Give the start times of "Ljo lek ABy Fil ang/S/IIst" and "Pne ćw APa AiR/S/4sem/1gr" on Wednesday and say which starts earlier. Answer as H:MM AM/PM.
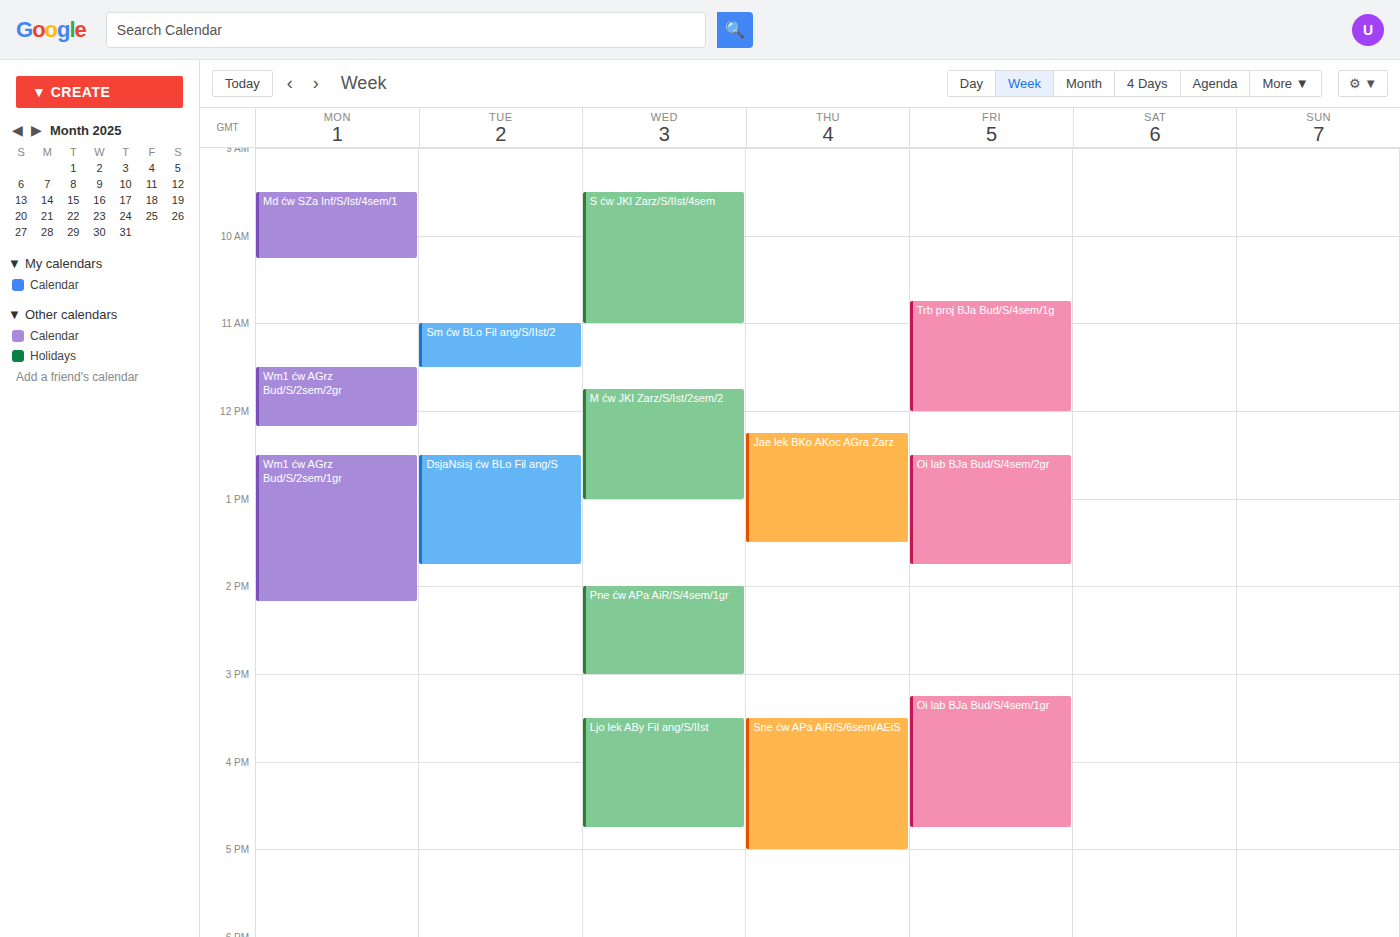
"Pne ćw APa AiR/S/4sem/1gr" 2:00 PM; "Ljo lek ABy Fil ang/S/IIst" 3:30 PM.